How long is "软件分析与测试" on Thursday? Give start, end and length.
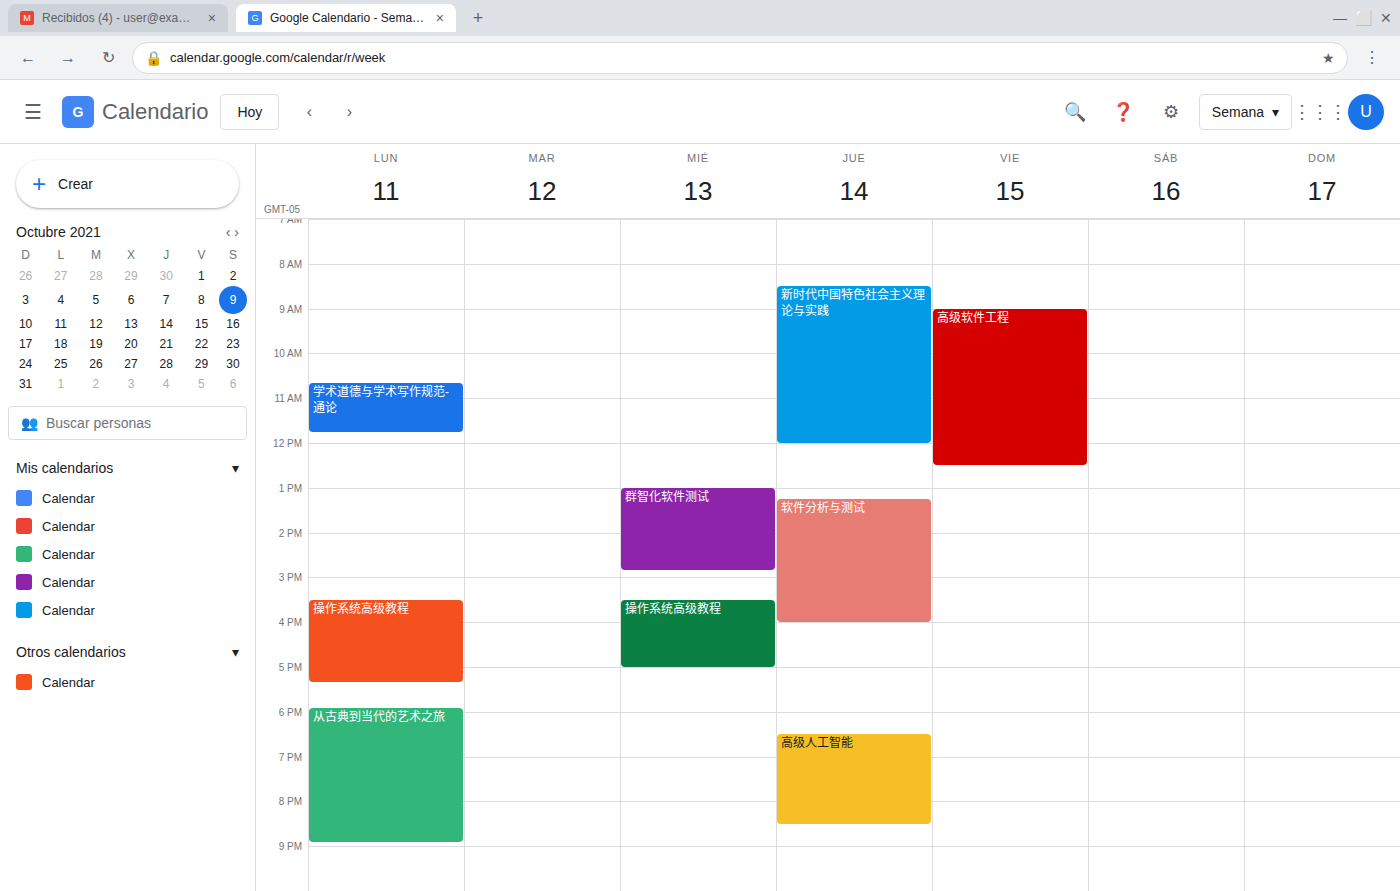
1:15 PM to 4:00 PM, 2 hours 45 minutes